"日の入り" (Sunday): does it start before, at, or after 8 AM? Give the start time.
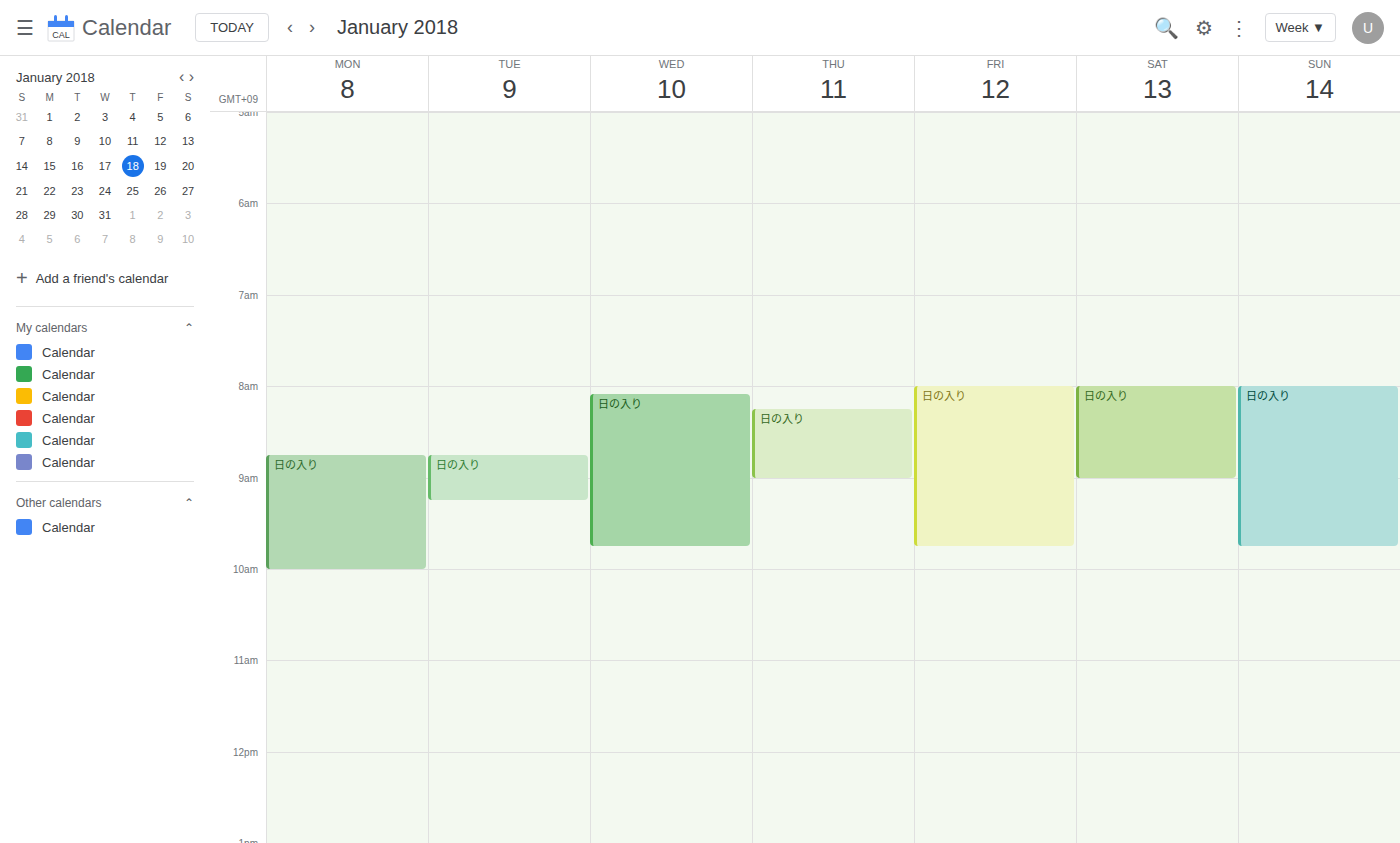
8:00 AM -- exactly at 8 AM, on the 8 AM line.